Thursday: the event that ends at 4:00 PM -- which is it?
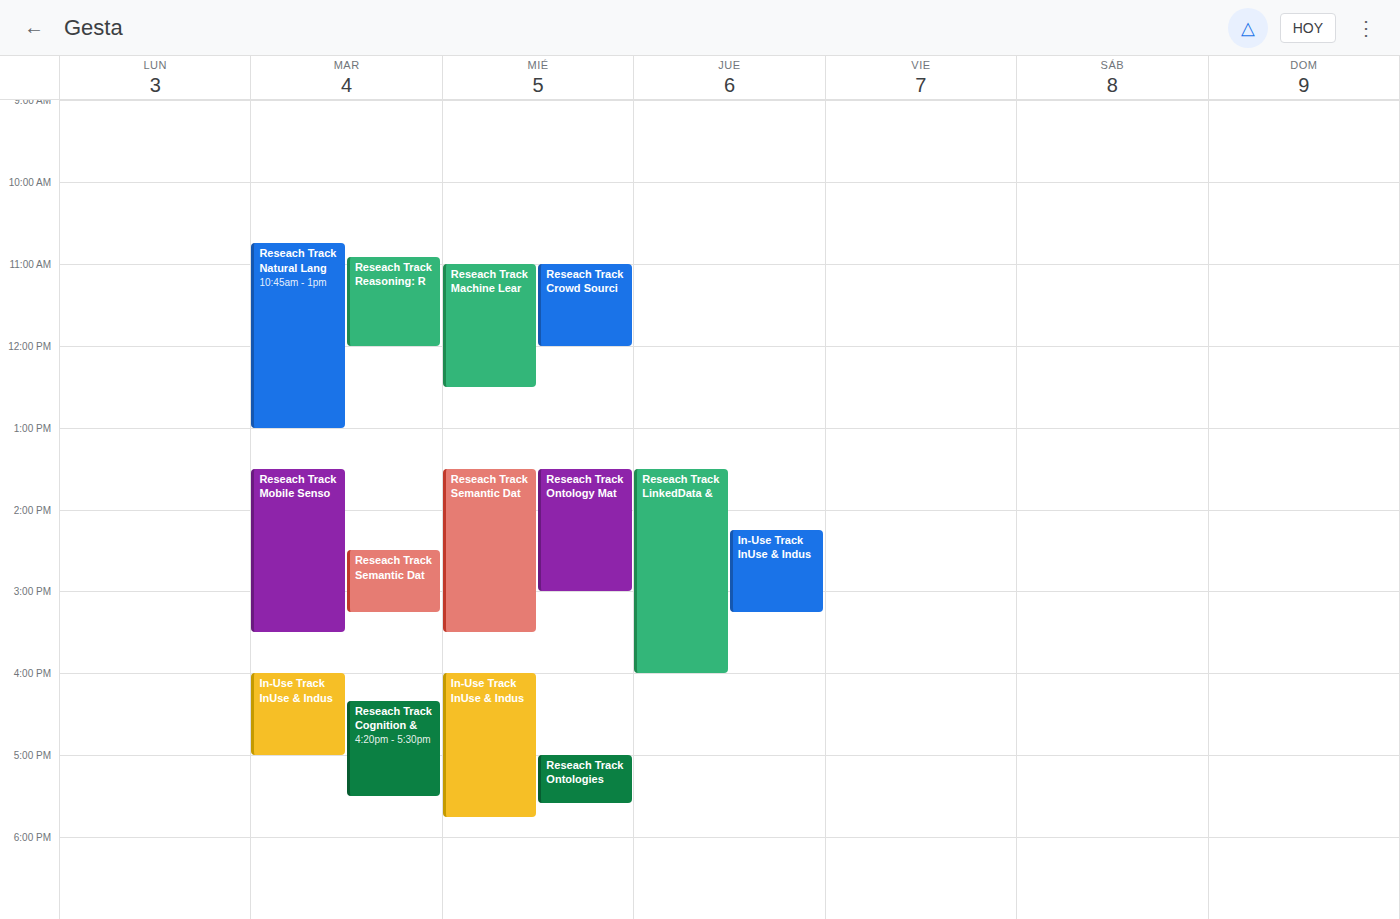
"Reseach Track LinkedData &"